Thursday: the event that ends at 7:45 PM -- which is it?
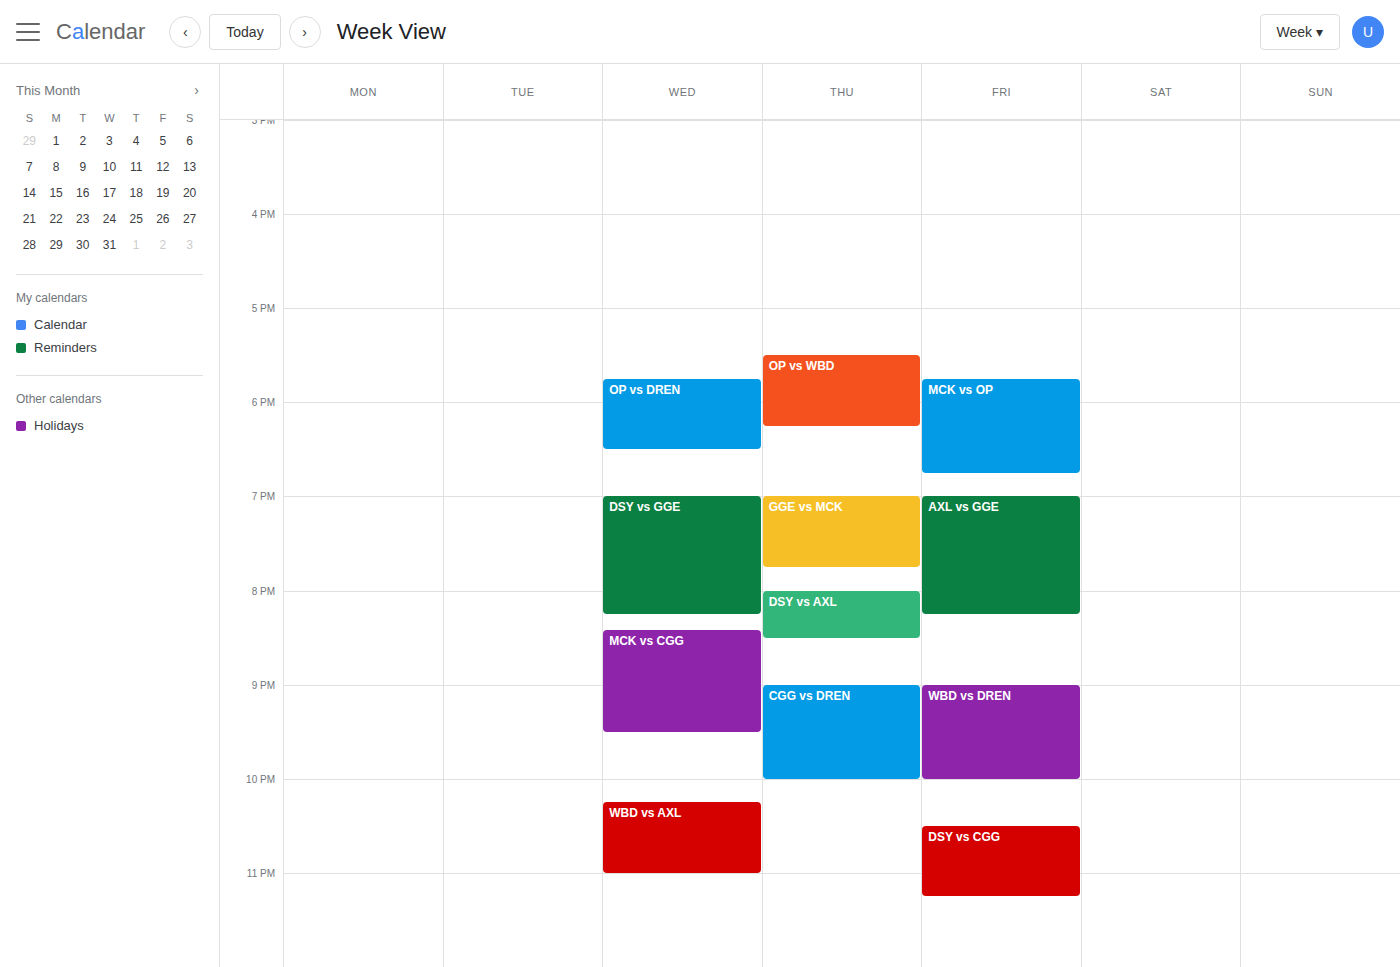
"GGE vs MCK"